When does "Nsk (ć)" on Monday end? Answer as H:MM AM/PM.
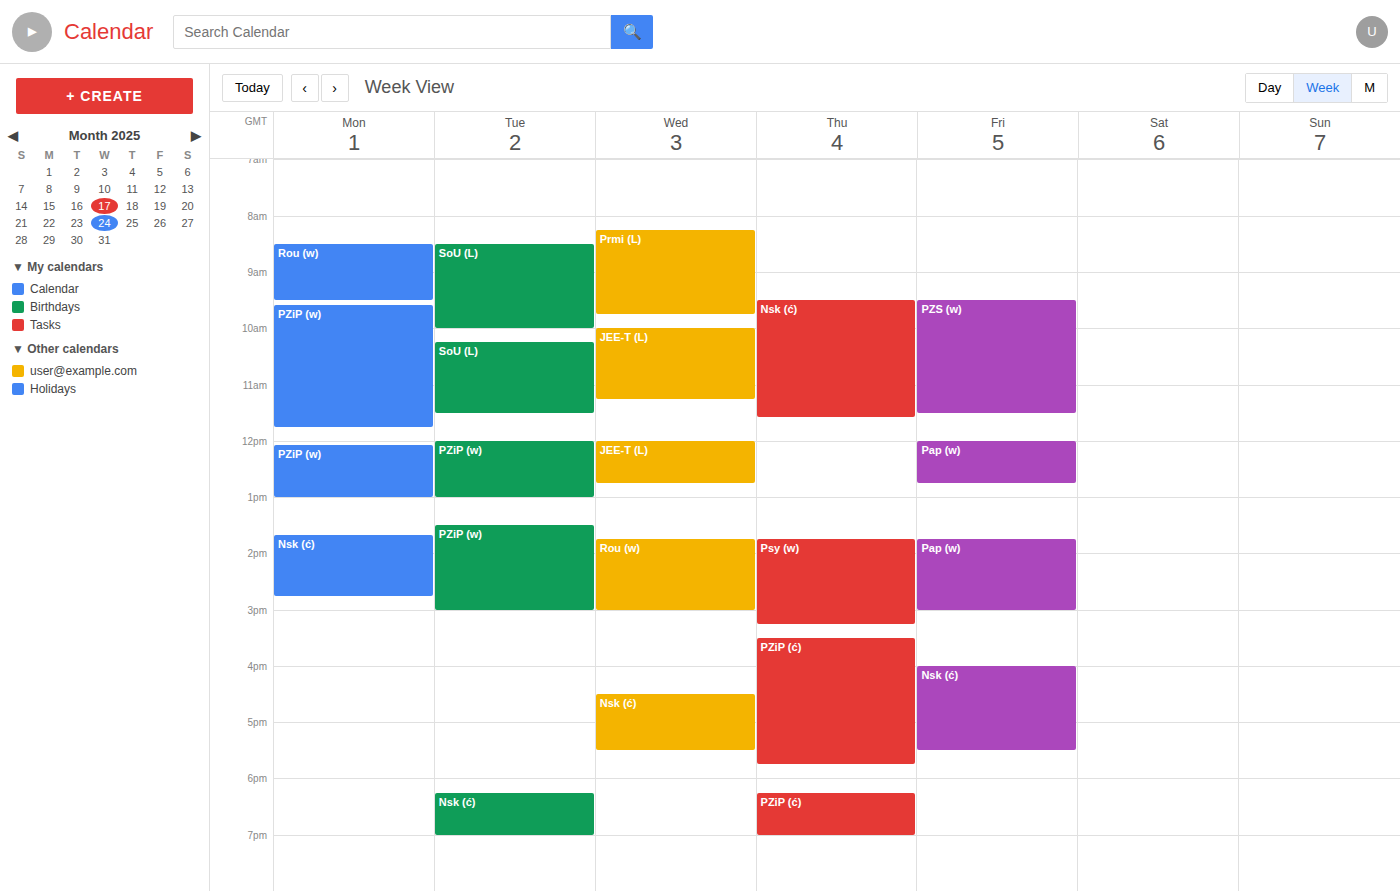
2:45 PM